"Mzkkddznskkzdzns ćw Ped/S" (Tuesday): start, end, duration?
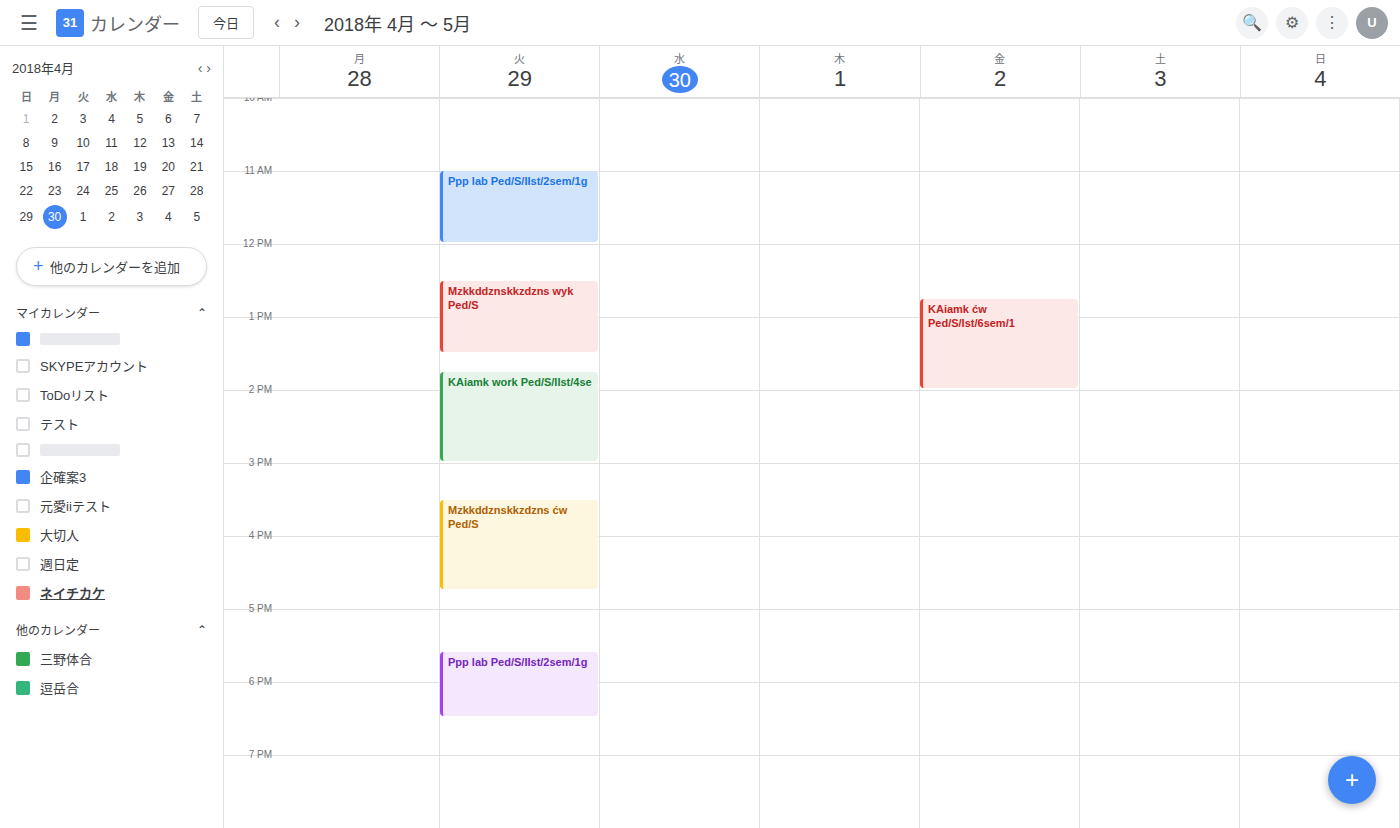
3:30 PM to 4:45 PM, 1 hour 15 minutes